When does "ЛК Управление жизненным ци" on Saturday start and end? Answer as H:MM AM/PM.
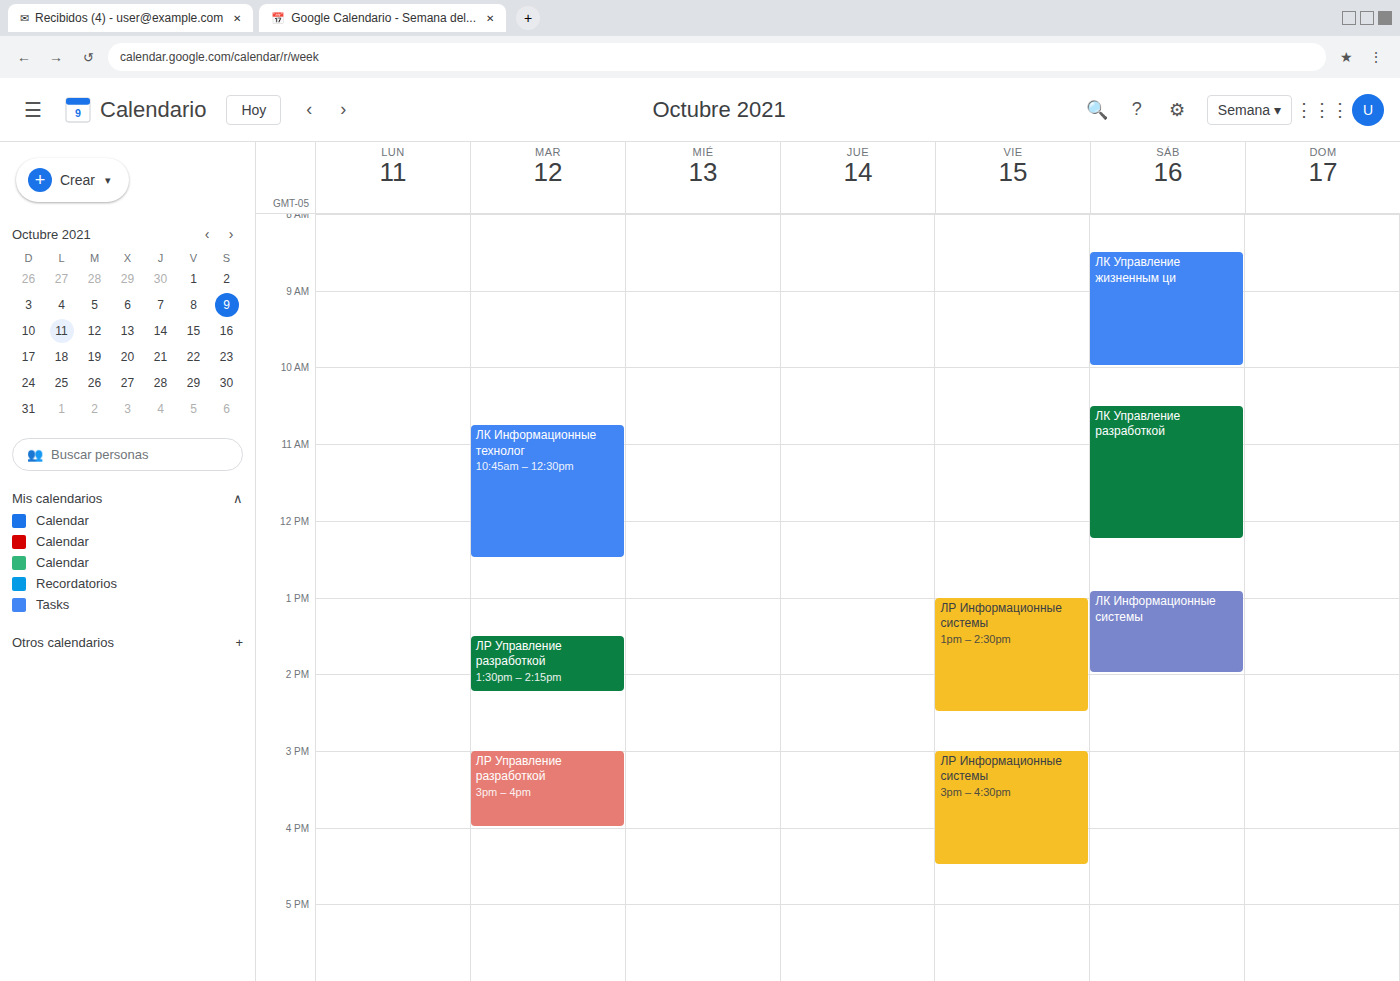
8:30 AM to 10:00 AM